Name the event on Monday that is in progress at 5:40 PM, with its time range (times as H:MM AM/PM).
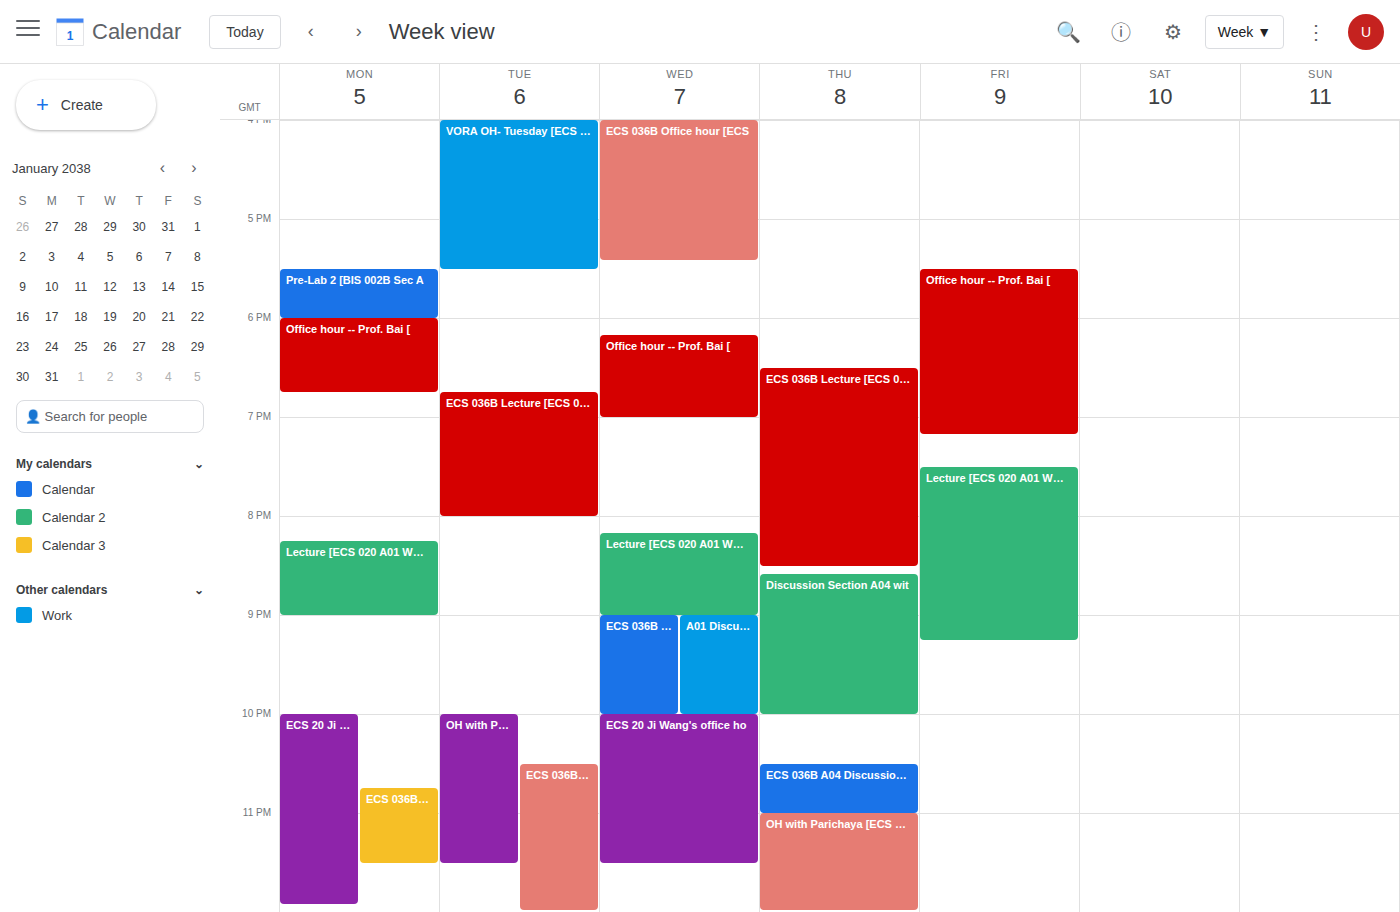
"Pre-Lab 2 [BIS 002B Sec A", 5:30 PM to 6:00 PM